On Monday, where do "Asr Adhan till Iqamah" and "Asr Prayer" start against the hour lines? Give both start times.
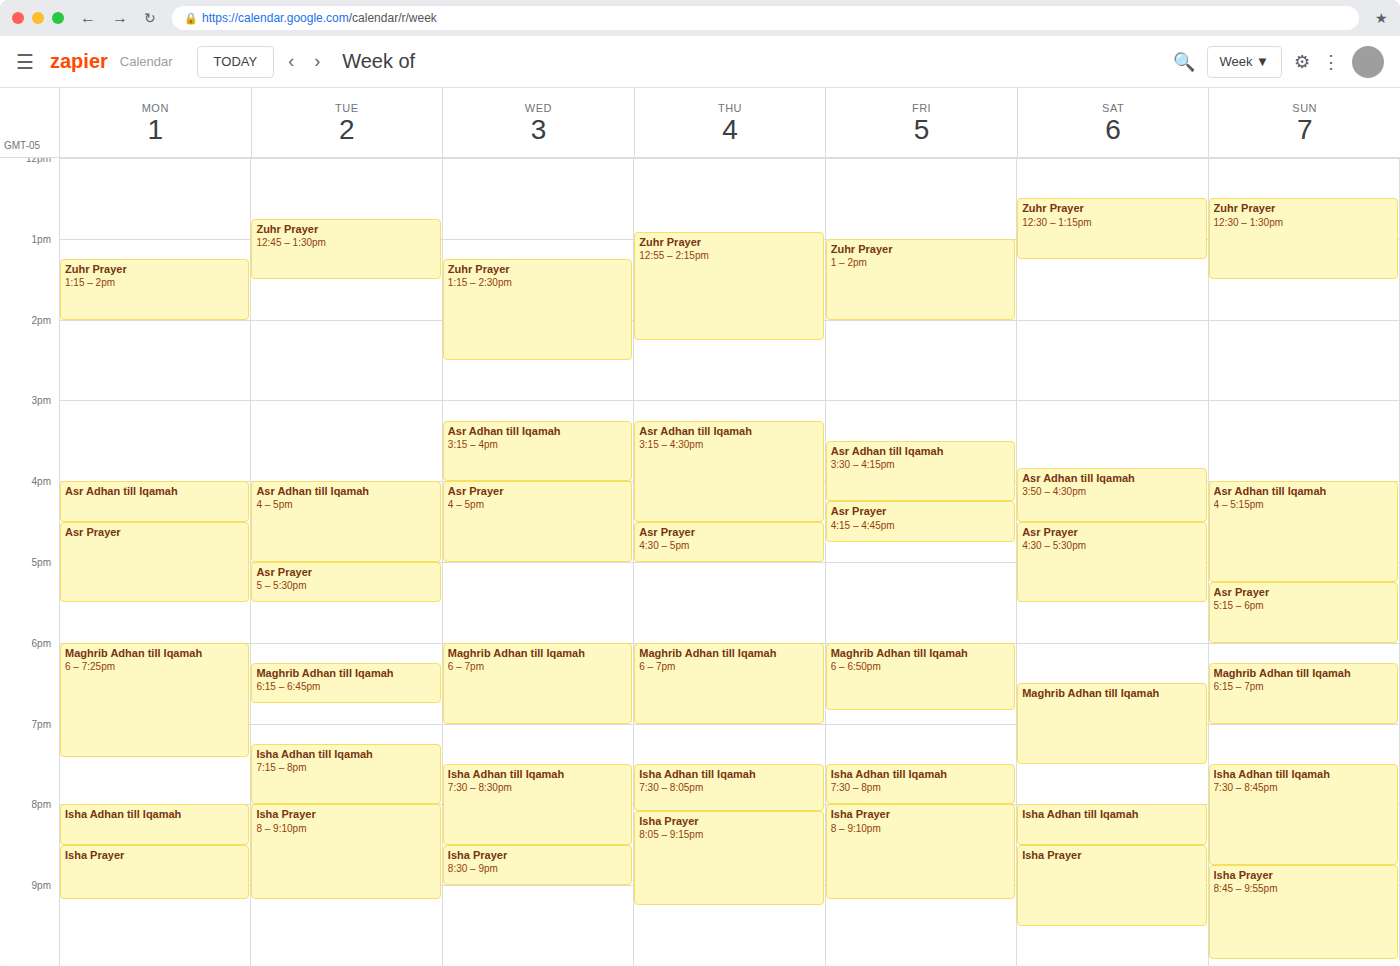
"Asr Adhan till Iqamah": 4:00 PM, exactly on the 4 PM line. "Asr Prayer": 4:30 PM, halfway between the 4 PM and 5 PM lines.